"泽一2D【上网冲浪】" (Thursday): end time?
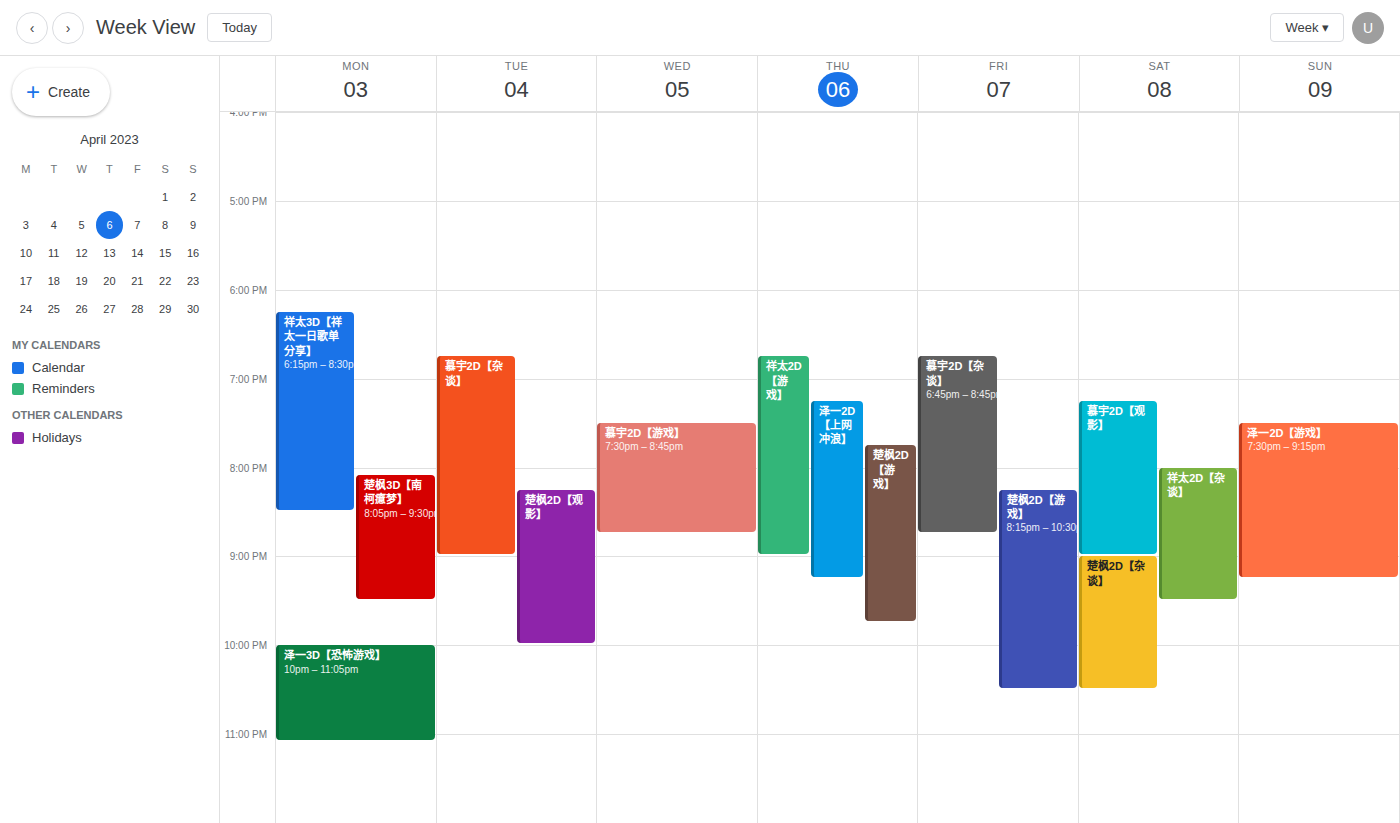
9:15 PM